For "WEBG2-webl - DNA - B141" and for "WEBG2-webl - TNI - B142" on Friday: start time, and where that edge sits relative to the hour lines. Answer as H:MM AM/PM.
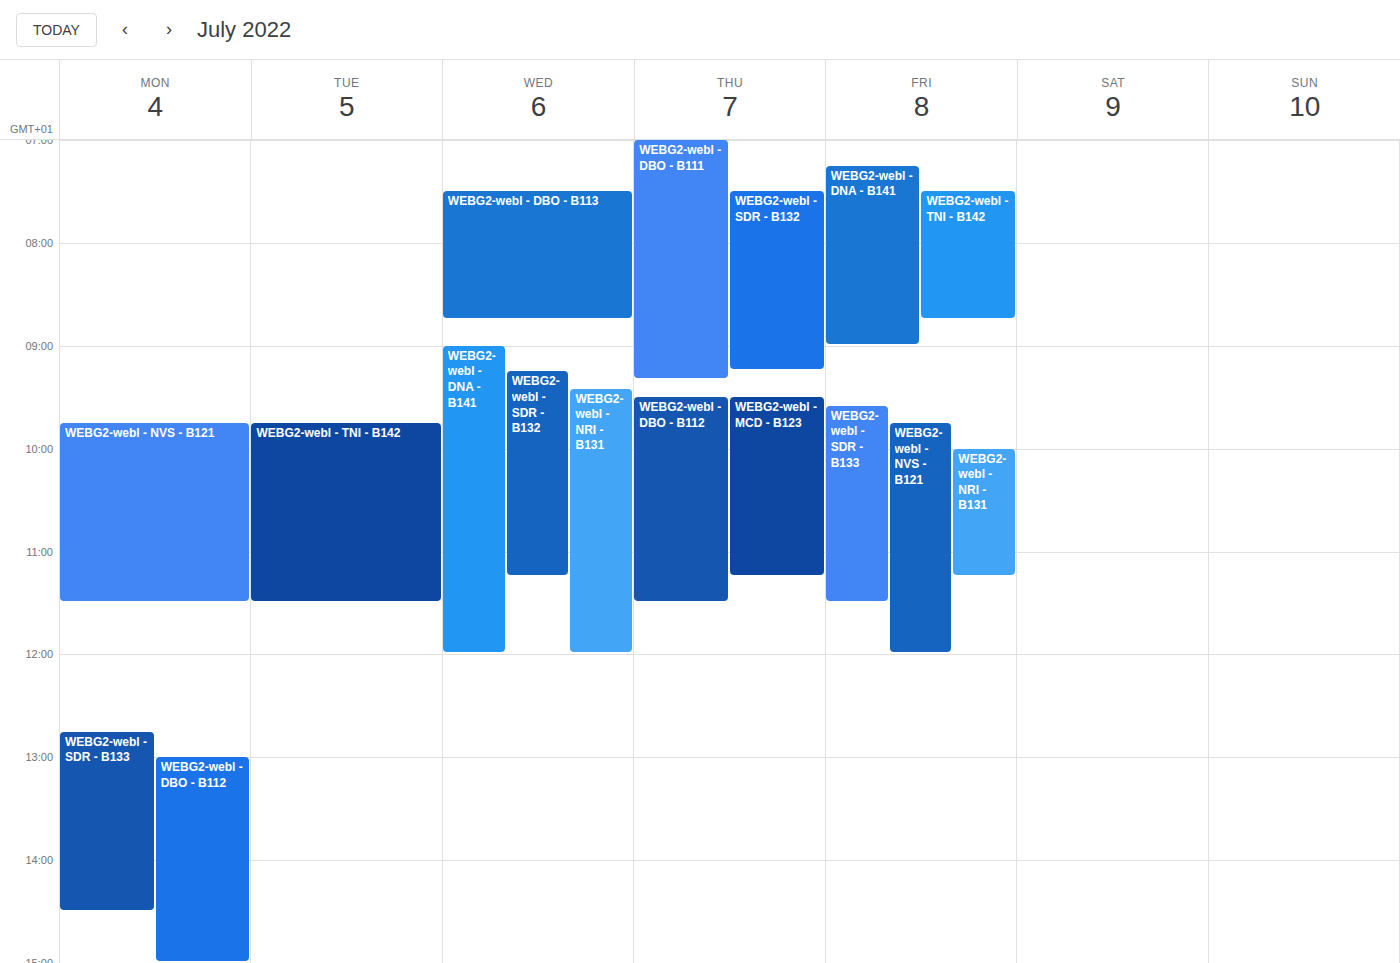
"WEBG2-webl - DNA - B141": 7:15 AM, neither: a quarter of the way from the 7 AM line to the 8 AM line. "WEBG2-webl - TNI - B142": 7:30 AM, halfway between the 7 AM and 8 AM lines.